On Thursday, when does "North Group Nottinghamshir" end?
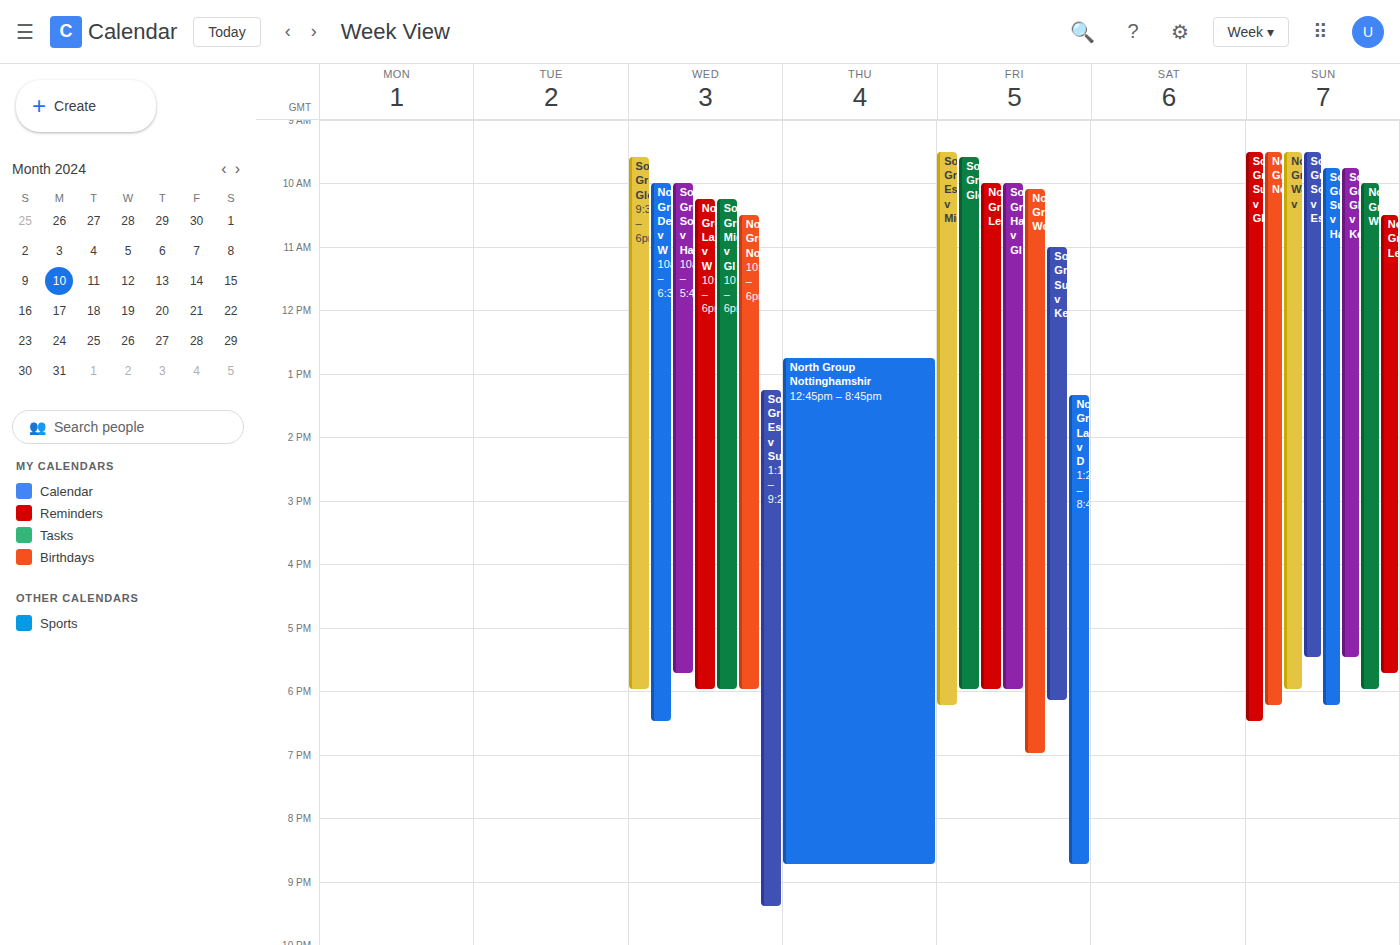
8:45 PM